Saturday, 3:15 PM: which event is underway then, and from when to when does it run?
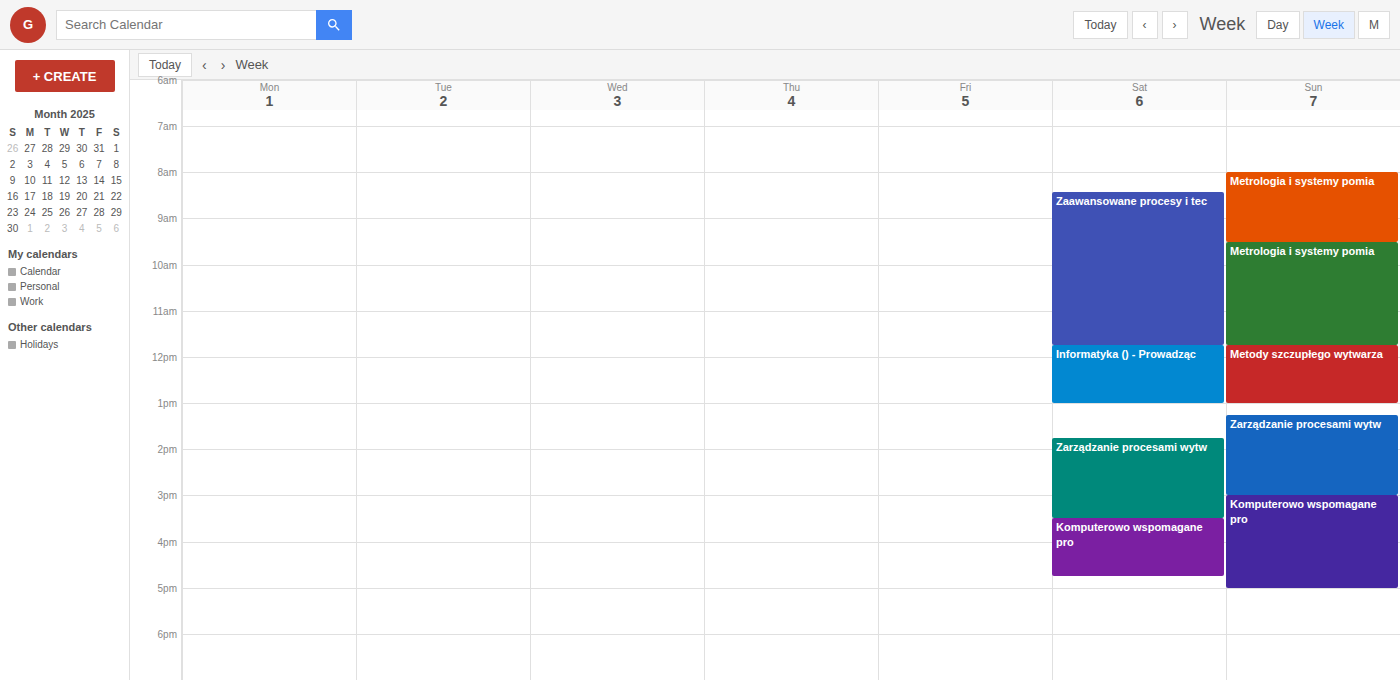
"Zarządzanie procesami wytw", 1:45 PM to 3:30 PM